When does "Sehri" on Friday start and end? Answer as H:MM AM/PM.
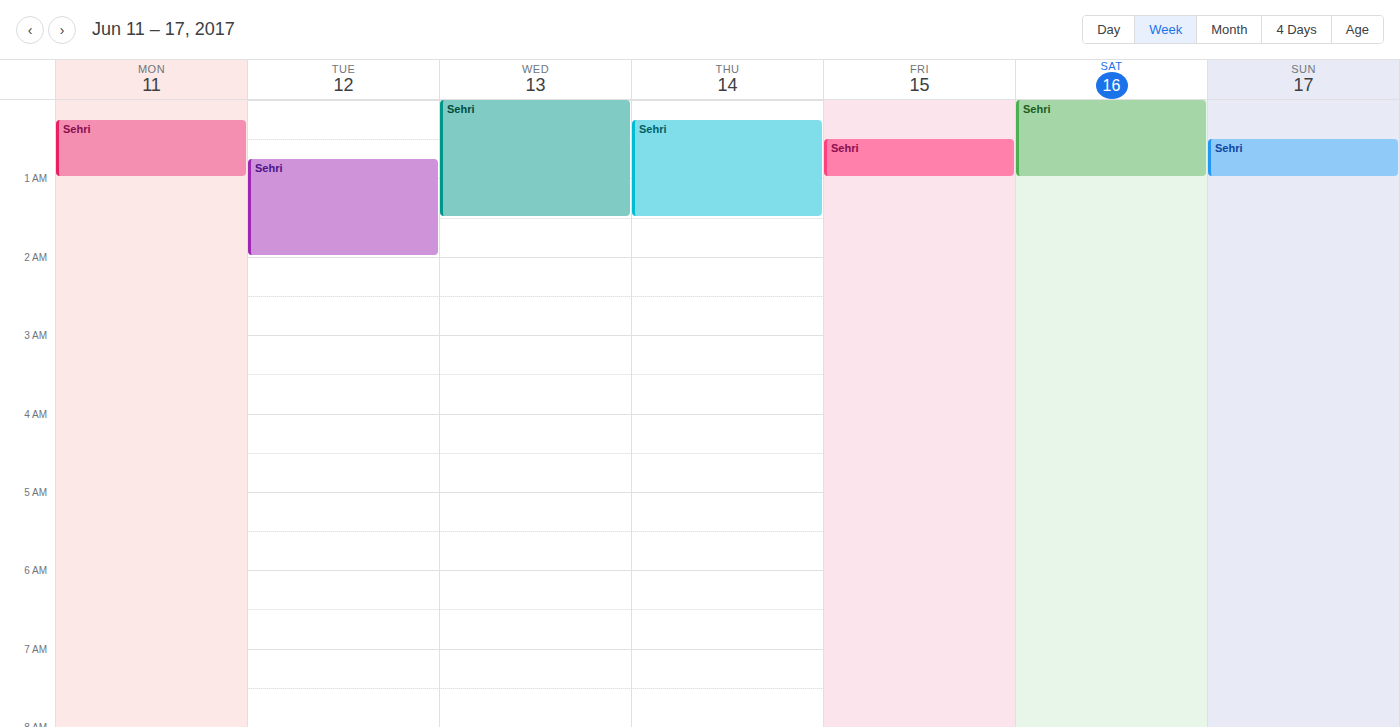
12:30 AM to 1:00 AM